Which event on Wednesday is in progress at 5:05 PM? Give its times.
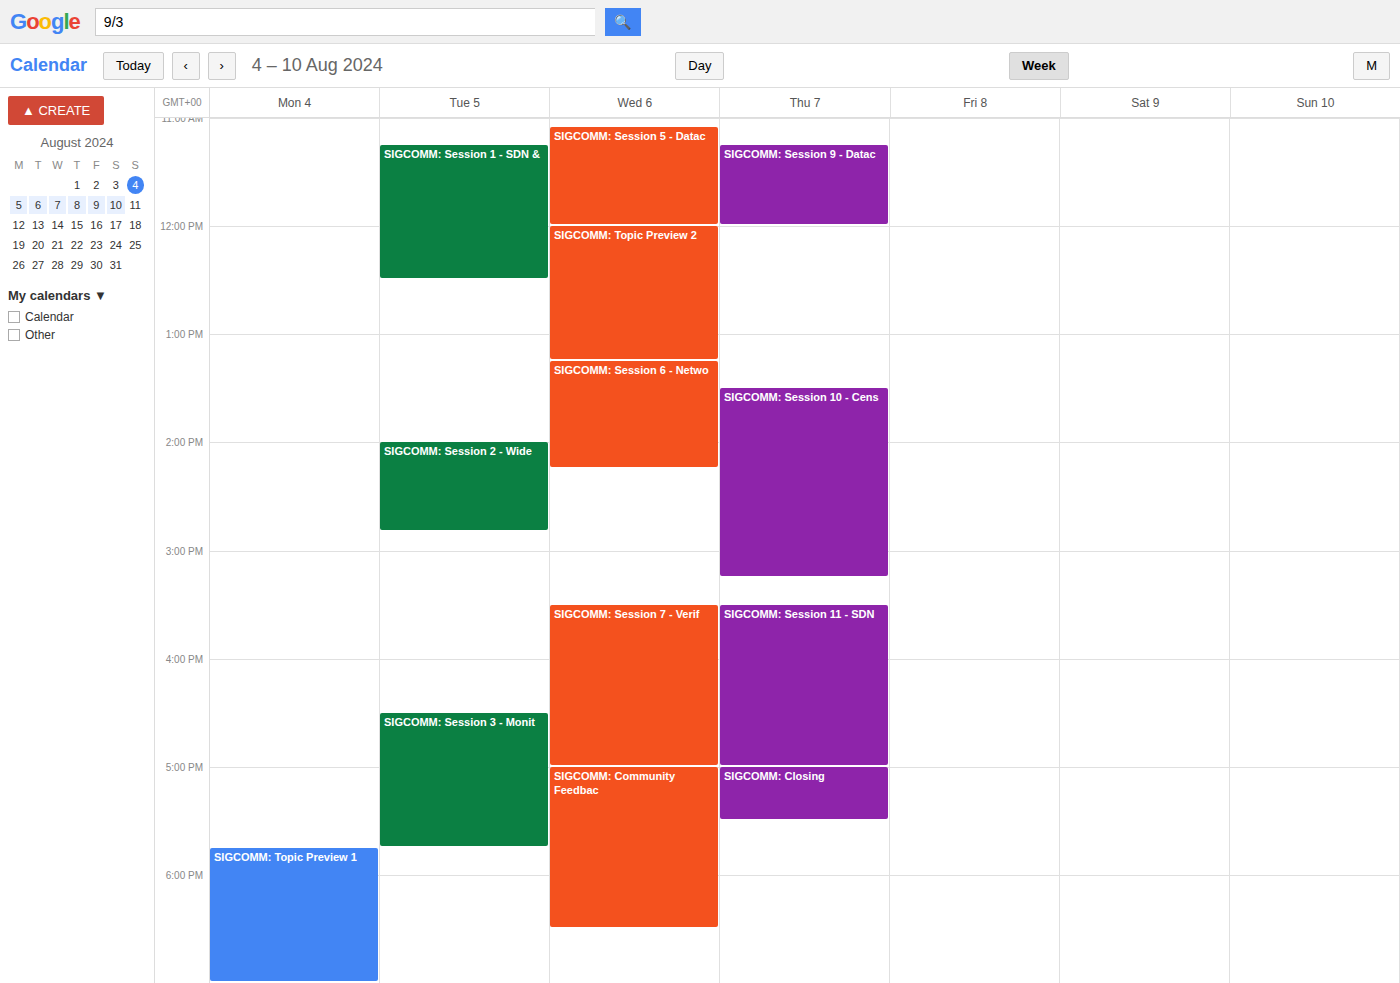
"SIGCOMM: Community Feedbac", 5:00 PM to 6:30 PM